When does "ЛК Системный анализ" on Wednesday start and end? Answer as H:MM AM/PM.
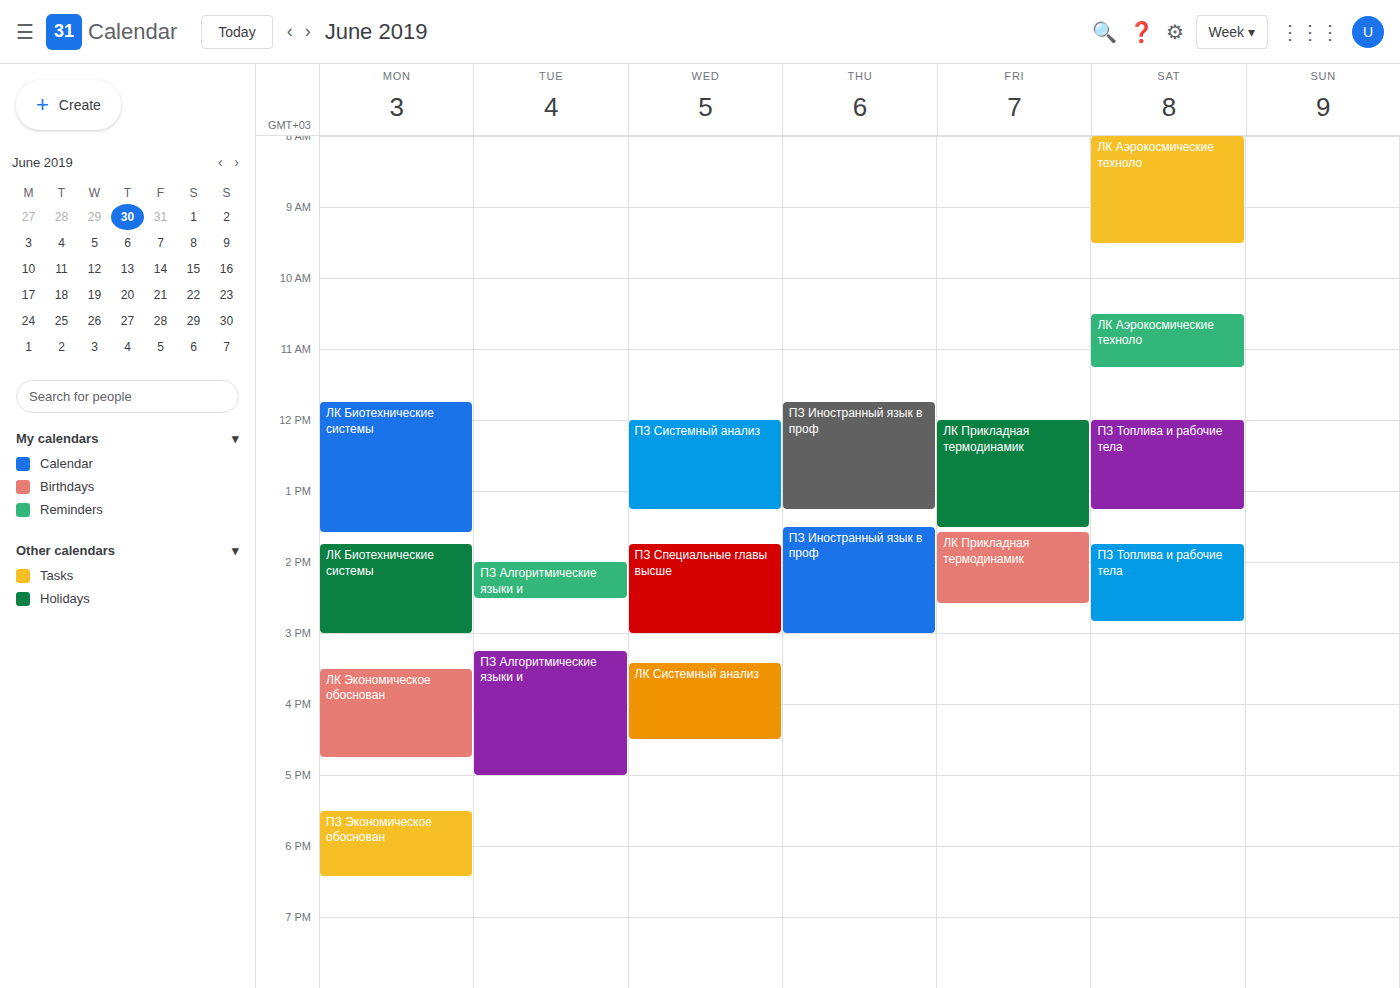
3:25 PM to 4:30 PM